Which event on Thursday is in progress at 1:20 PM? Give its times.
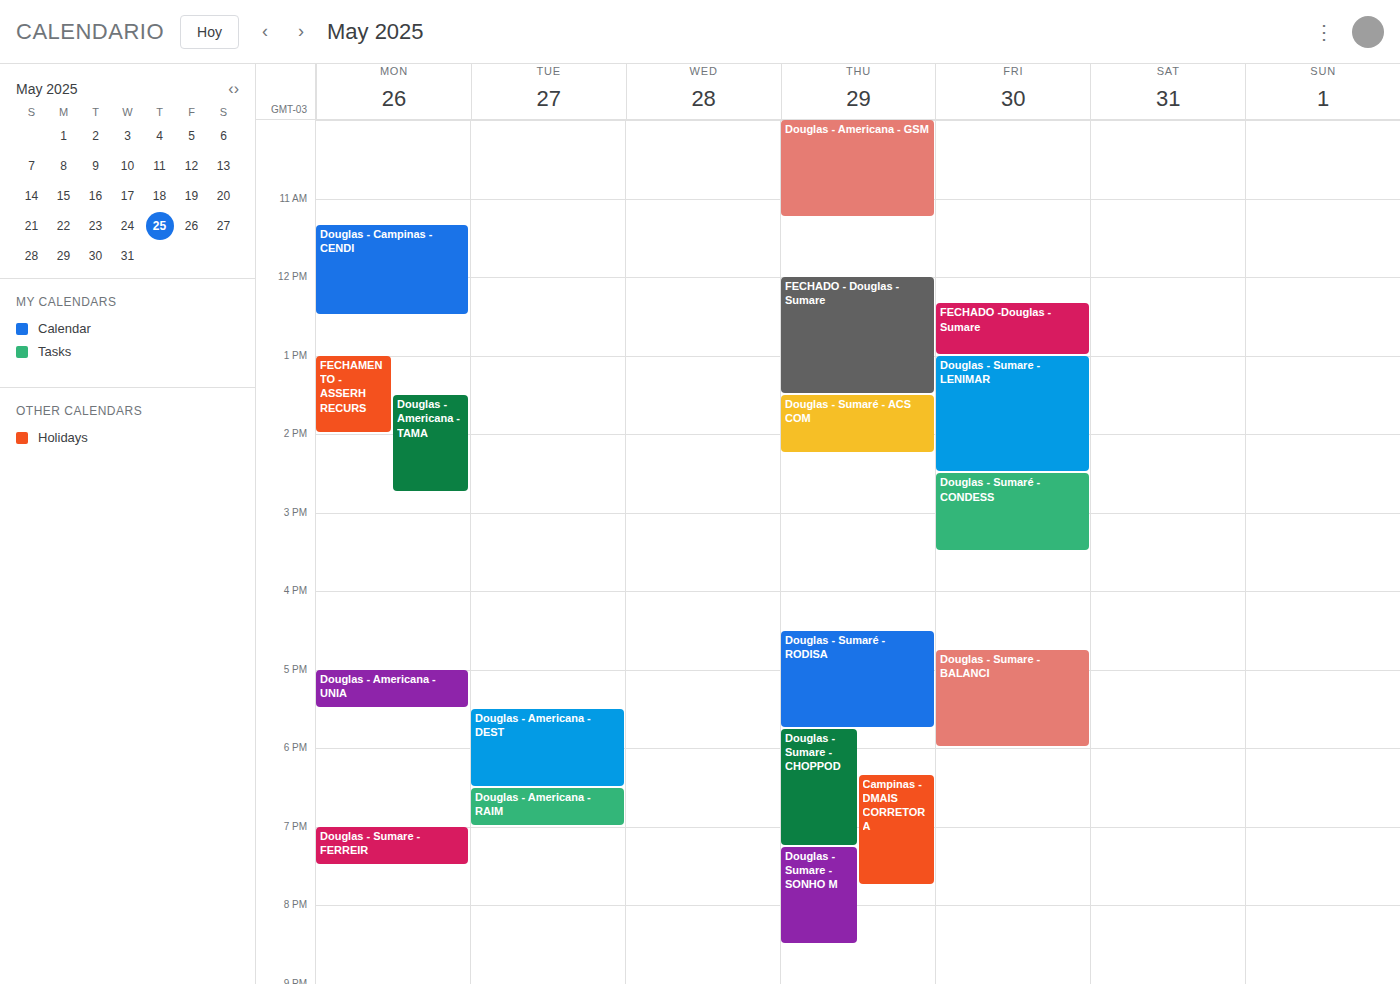
"FECHADO - Douglas - Sumare", 12:00 PM to 1:30 PM